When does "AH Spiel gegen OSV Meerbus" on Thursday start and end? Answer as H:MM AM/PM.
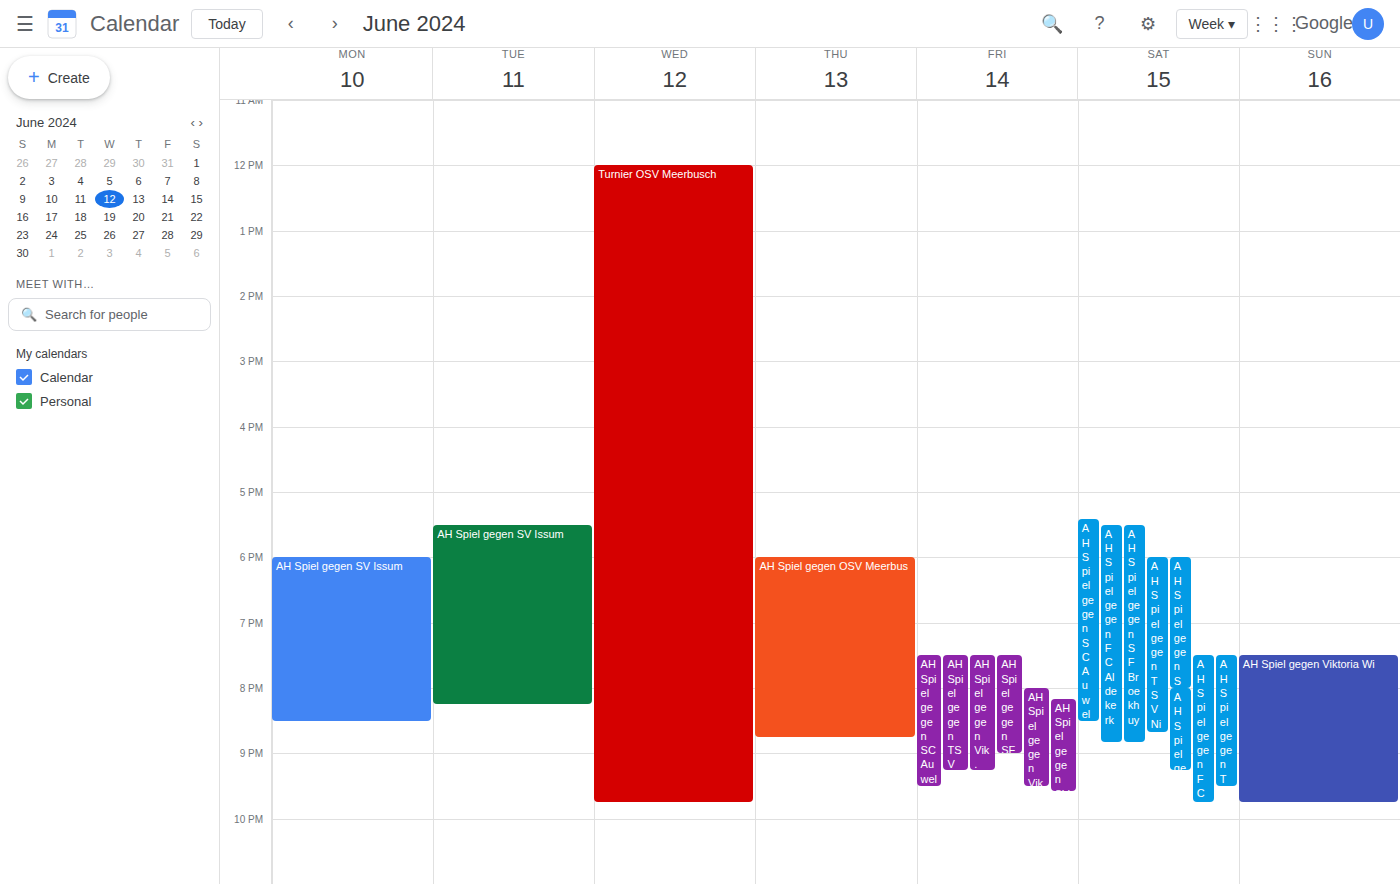
6:00 PM to 8:45 PM